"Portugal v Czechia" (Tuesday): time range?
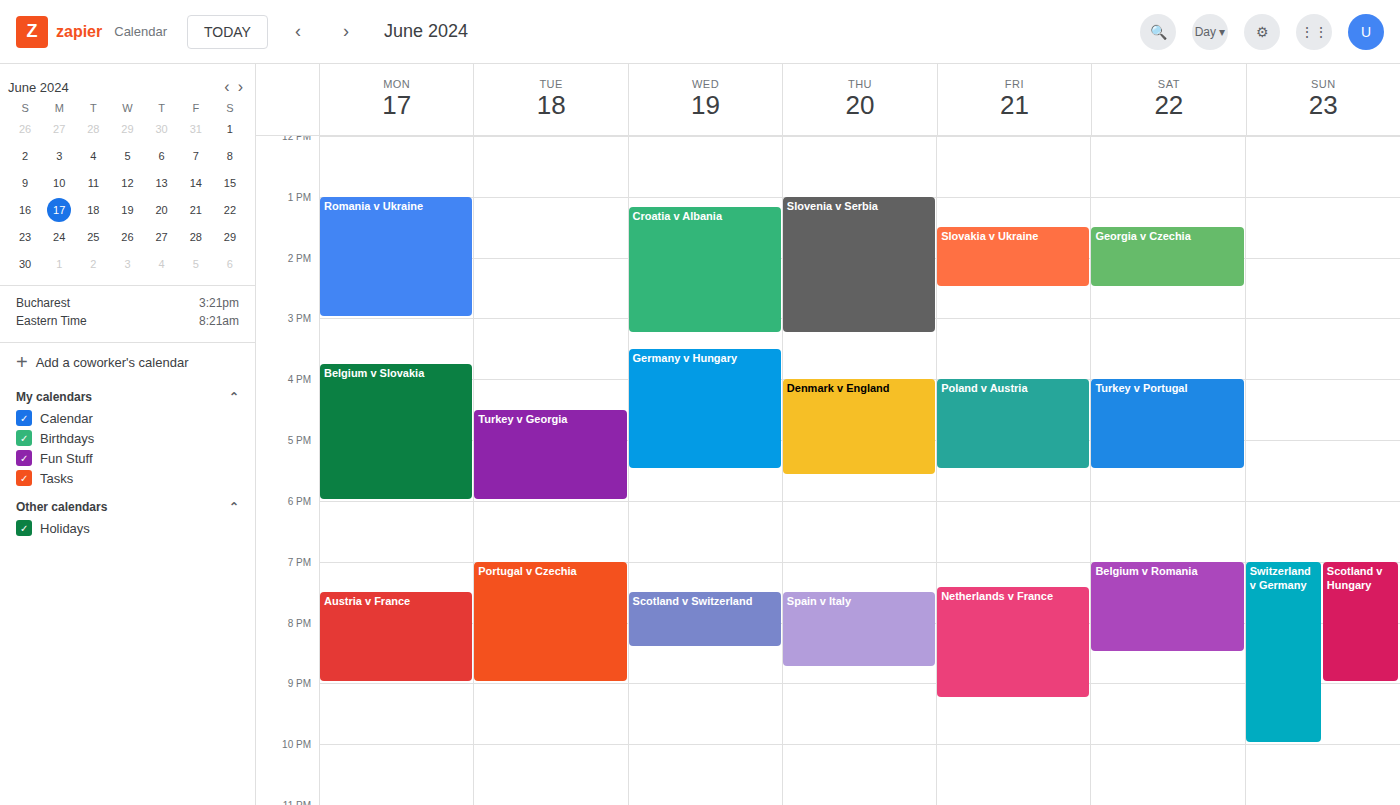
7:00 PM to 9:00 PM